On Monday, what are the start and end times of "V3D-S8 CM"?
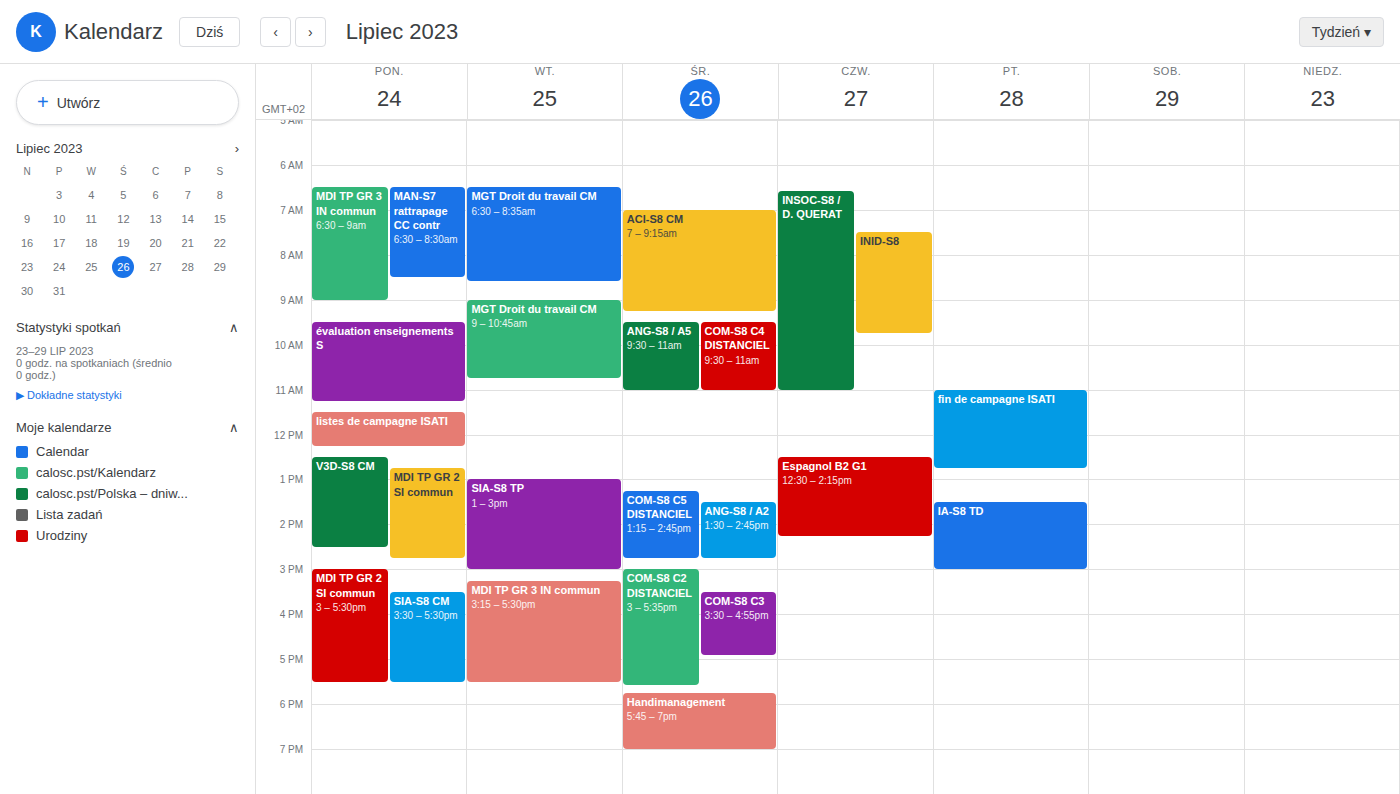
12:30 PM to 2:30 PM